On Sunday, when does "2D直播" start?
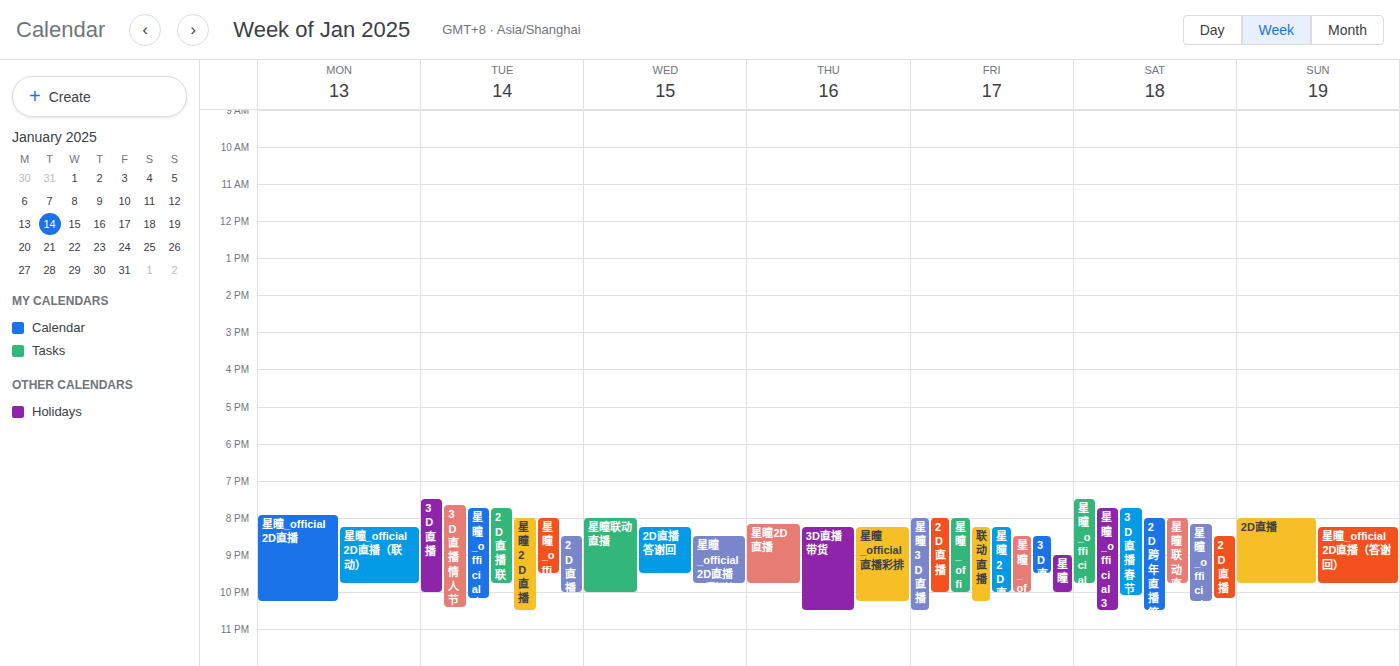
8:00 PM